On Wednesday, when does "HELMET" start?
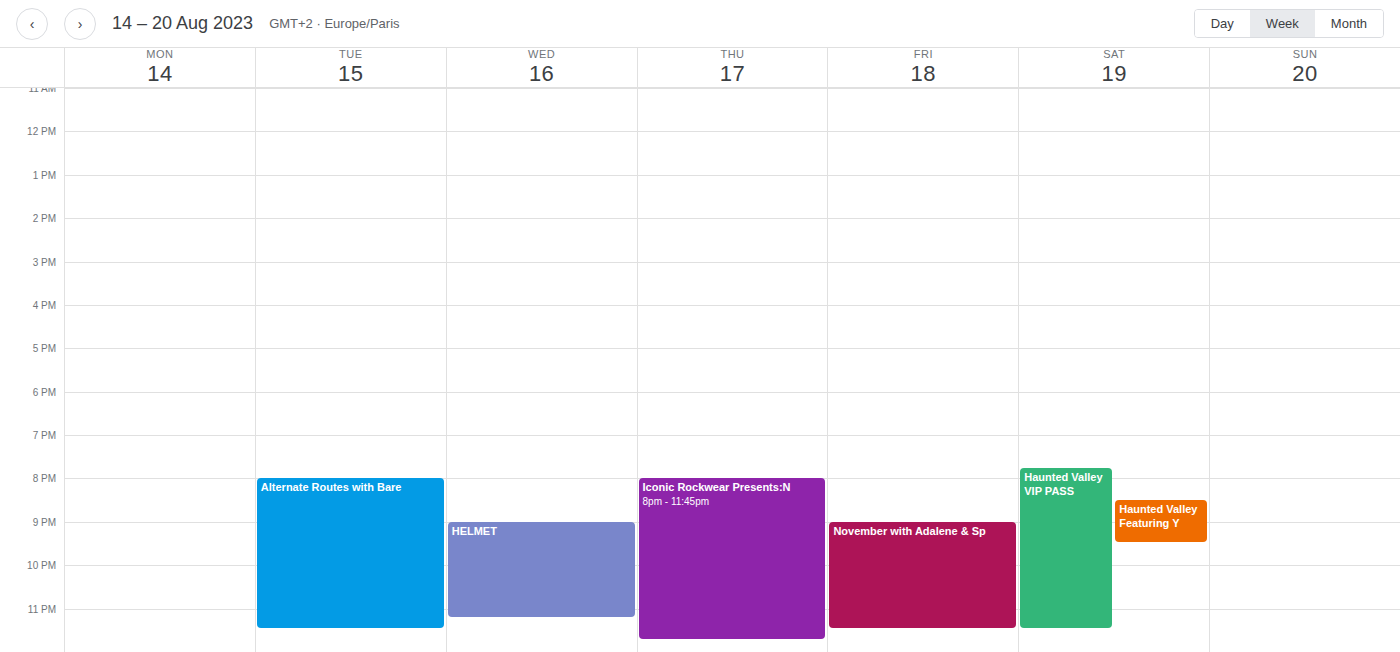
9:00 PM